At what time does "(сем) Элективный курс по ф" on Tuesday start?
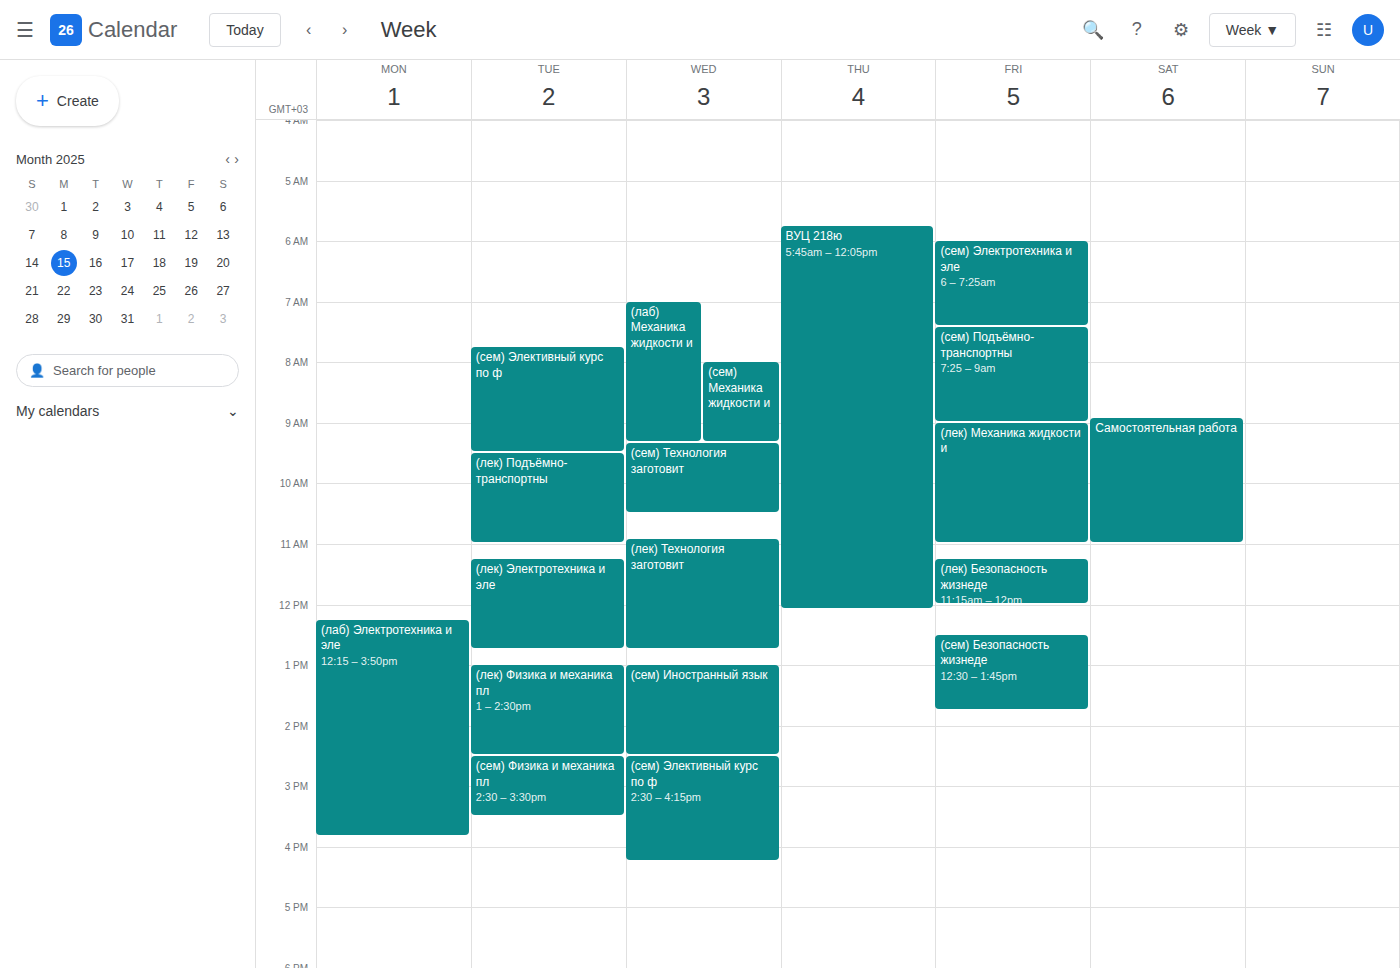
7:45 AM